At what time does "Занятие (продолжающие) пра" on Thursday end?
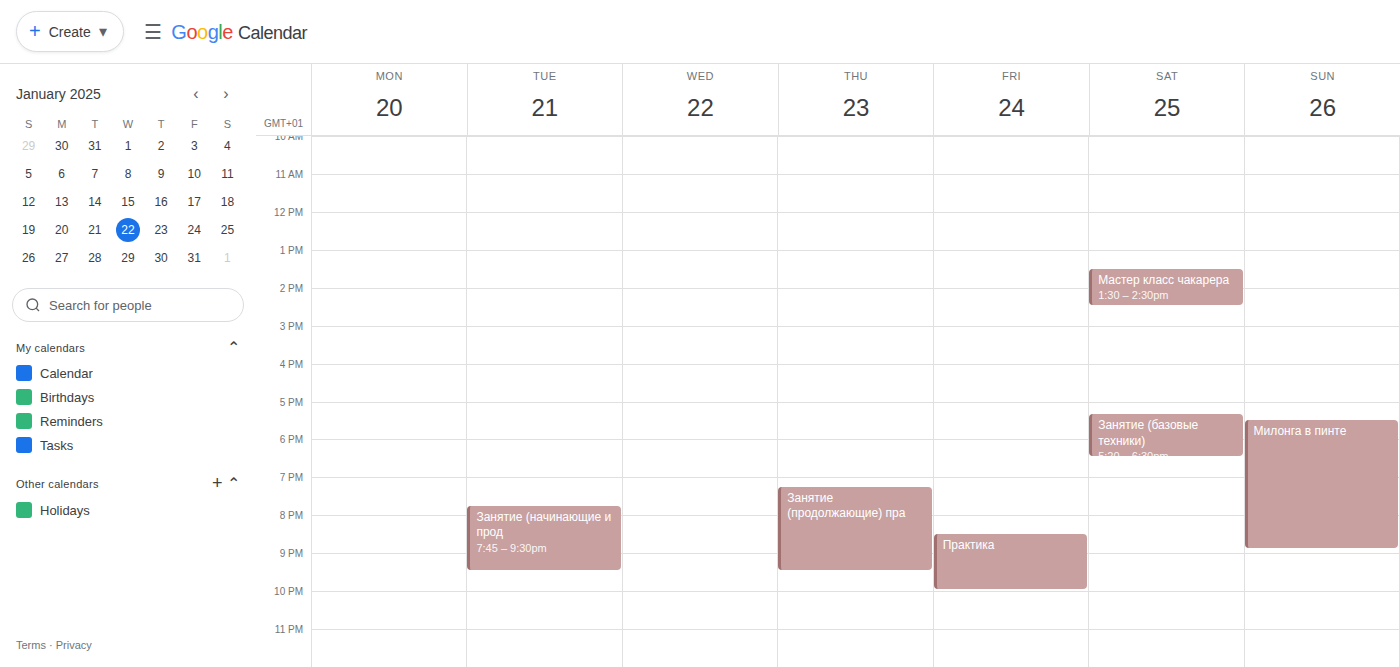
9:30 PM